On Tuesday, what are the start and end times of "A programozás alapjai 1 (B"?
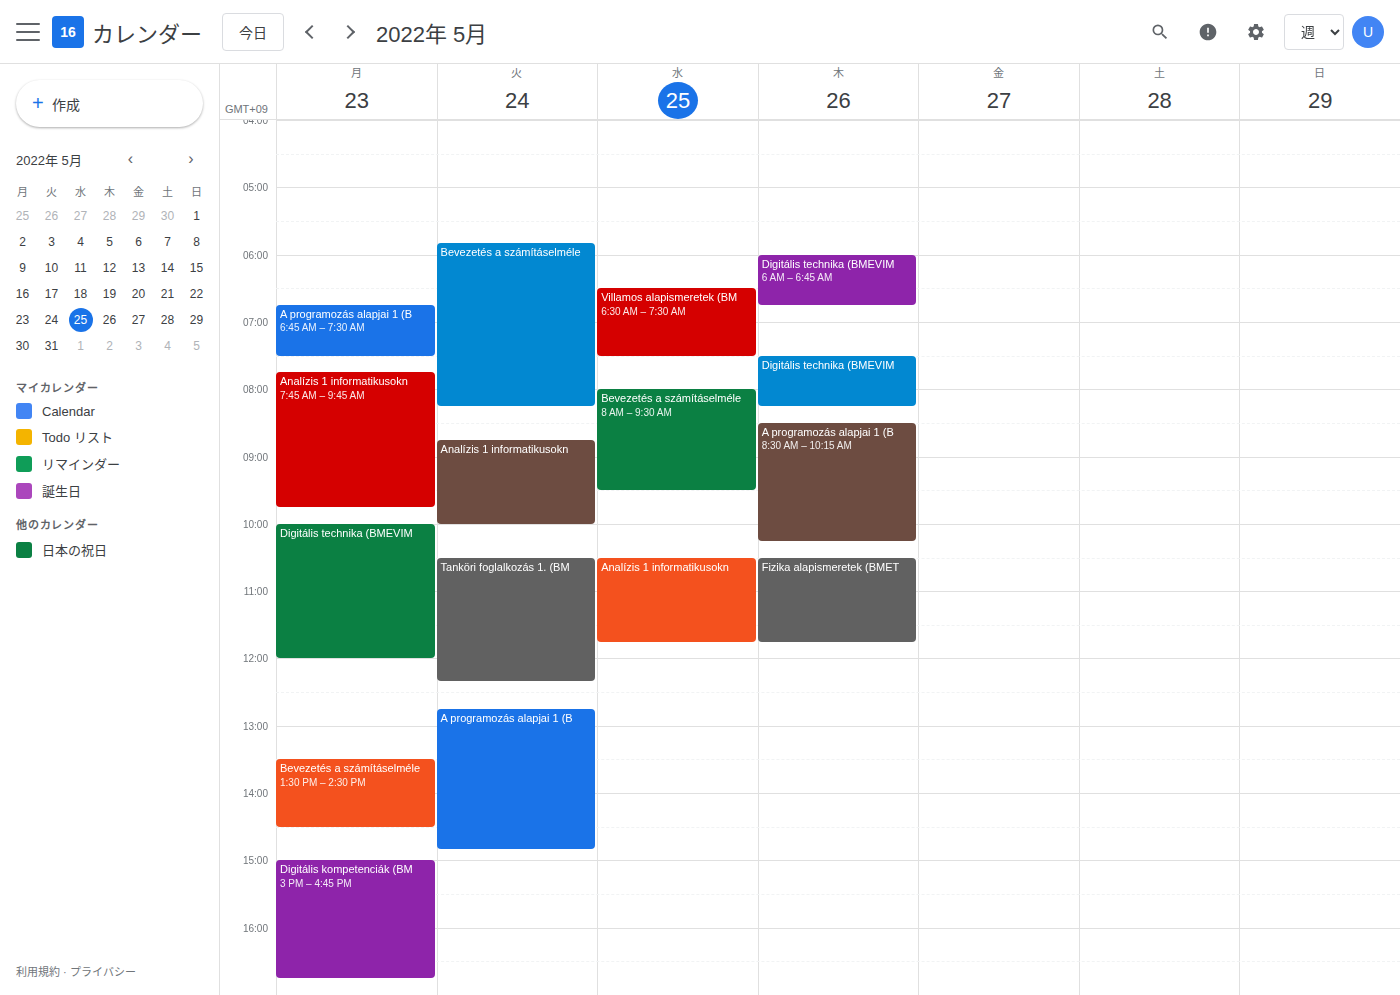
12:45 PM to 2:50 PM